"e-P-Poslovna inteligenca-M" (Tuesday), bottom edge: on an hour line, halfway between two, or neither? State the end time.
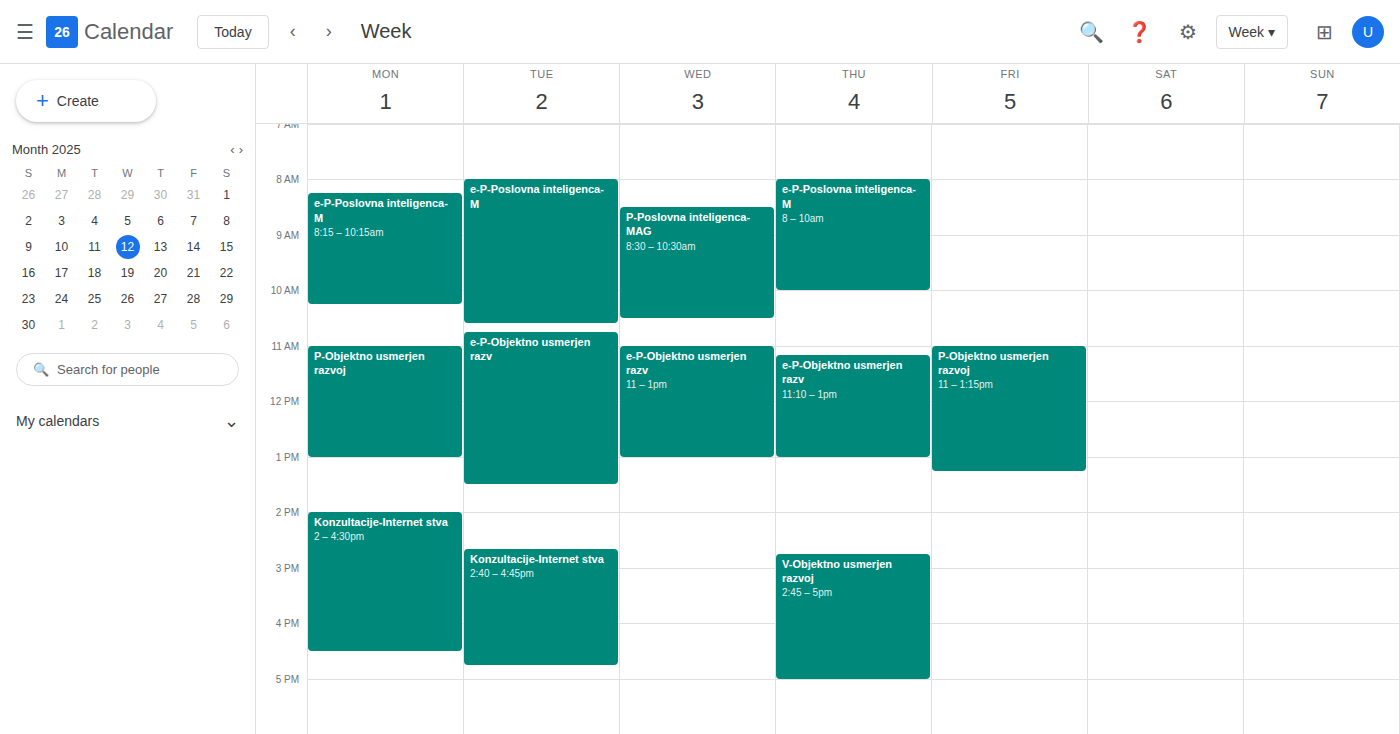
10:35 AM -- neither: 35 minutes below the 10 AM line and 25 minutes above the 11 AM line.